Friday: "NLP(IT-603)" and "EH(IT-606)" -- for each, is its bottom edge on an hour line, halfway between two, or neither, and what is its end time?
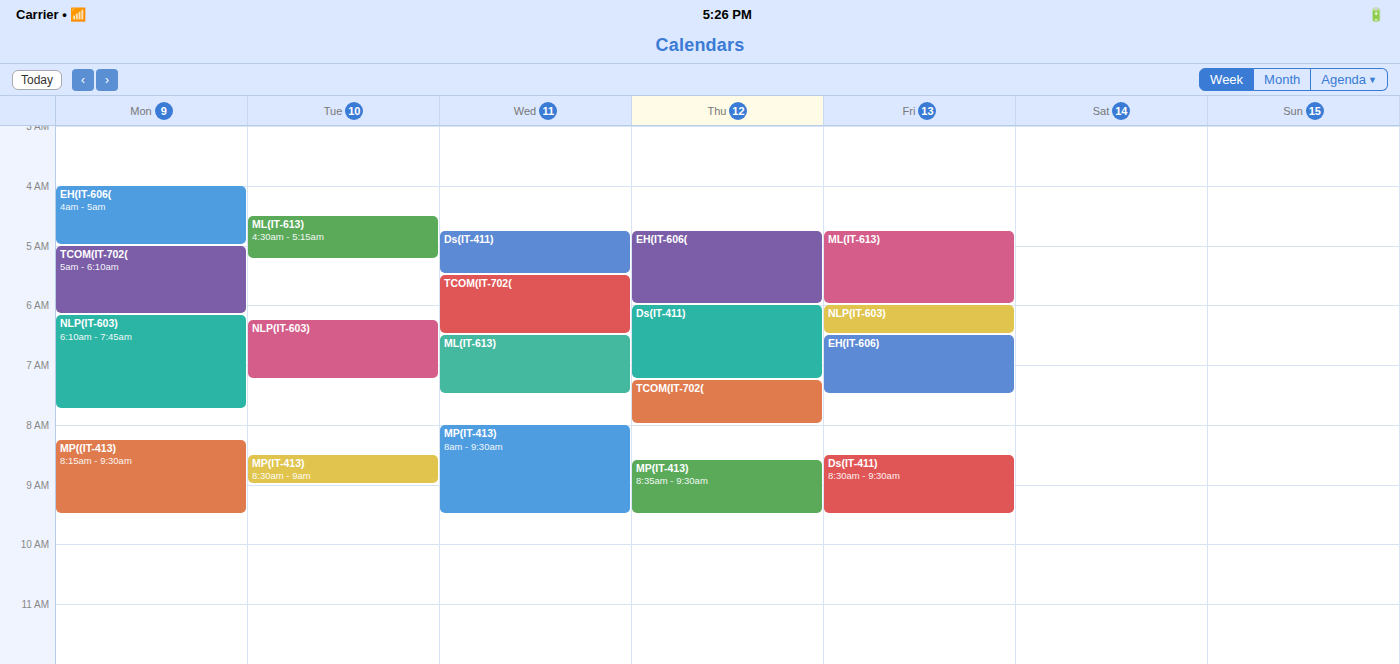
"NLP(IT-603)": 6:30 AM, halfway between the 6 AM and 7 AM lines. "EH(IT-606)": 7:30 AM, halfway between the 7 AM and 8 AM lines.